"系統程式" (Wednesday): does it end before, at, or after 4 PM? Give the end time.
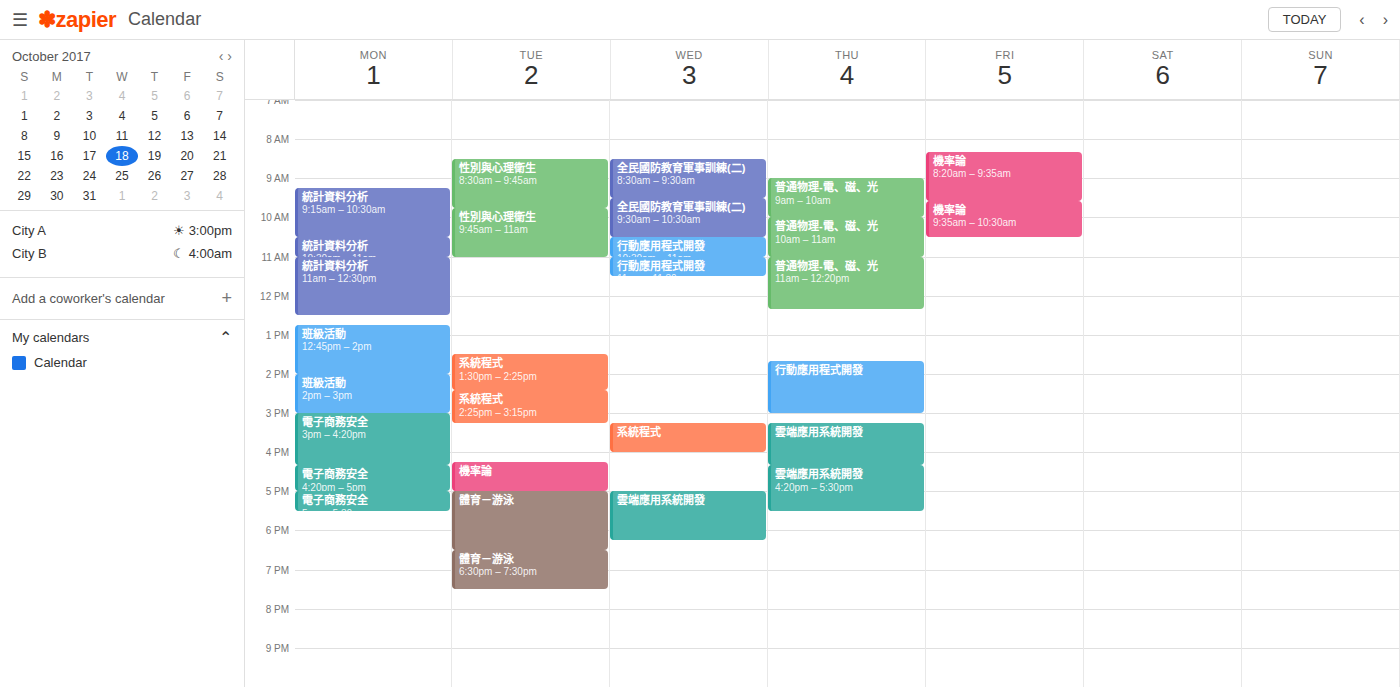
4:00 PM -- exactly at 4 PM, on the 4 PM line.